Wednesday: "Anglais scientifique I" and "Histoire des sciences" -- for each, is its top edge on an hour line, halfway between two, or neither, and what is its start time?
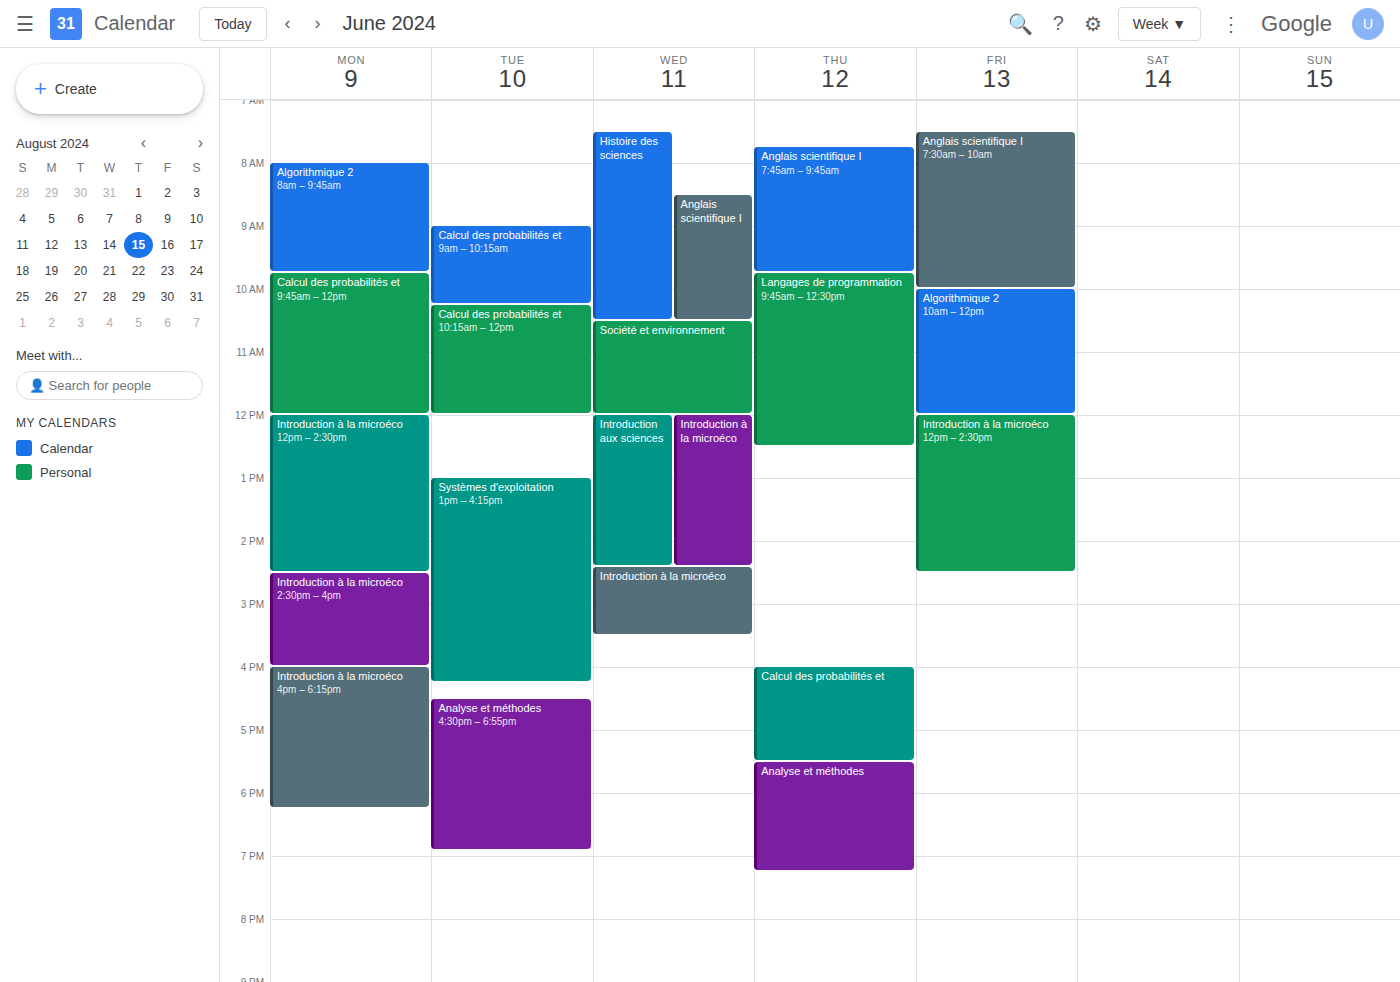
"Anglais scientifique I": 8:30 AM, halfway between the 8 AM and 9 AM lines. "Histoire des sciences": 7:30 AM, halfway between the 7 AM and 8 AM lines.